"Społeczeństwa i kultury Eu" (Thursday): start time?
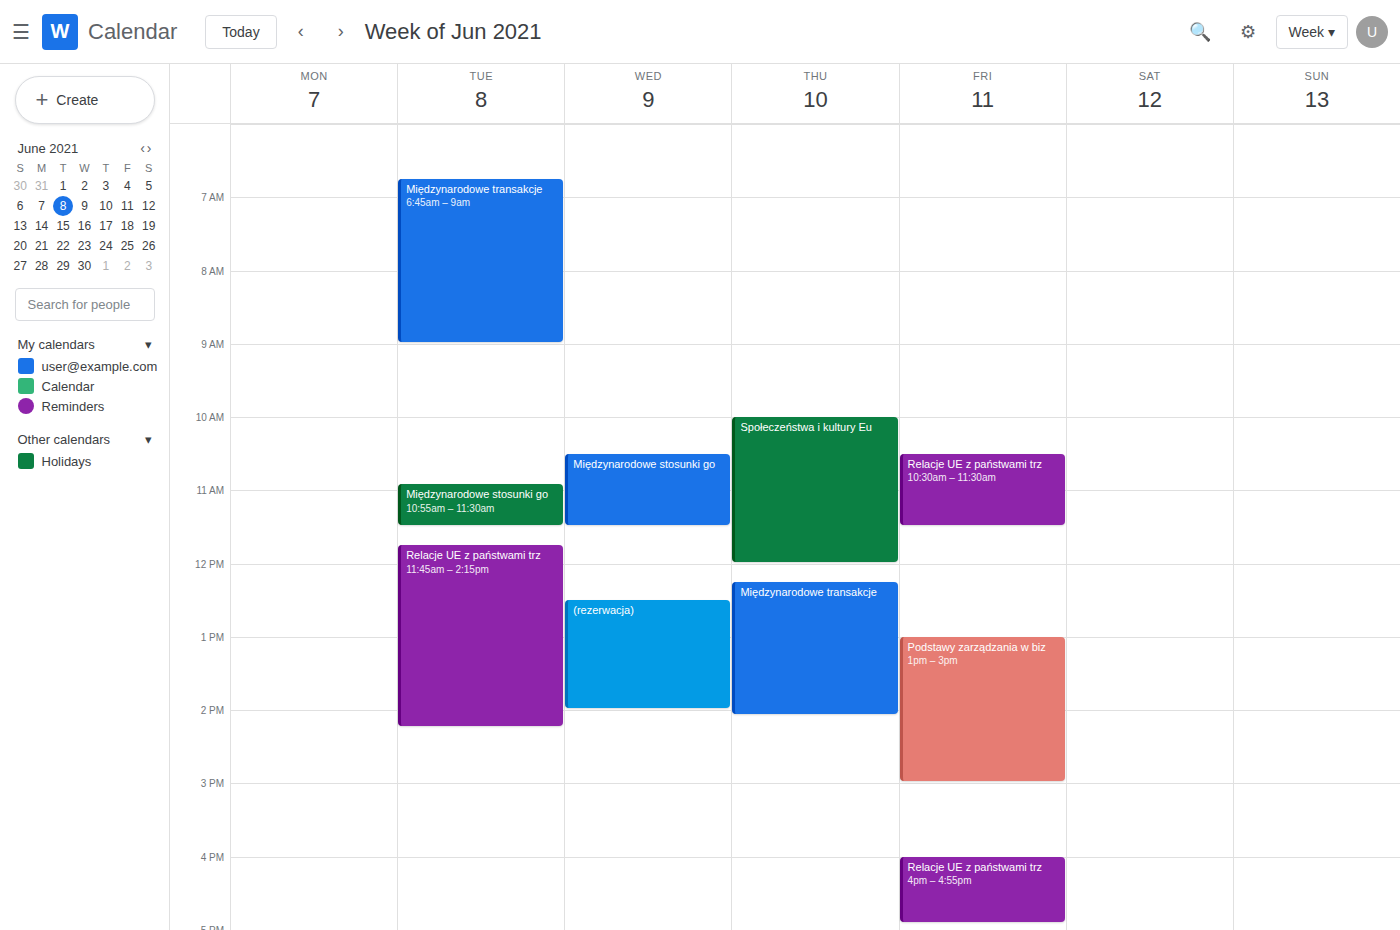
10:00 AM